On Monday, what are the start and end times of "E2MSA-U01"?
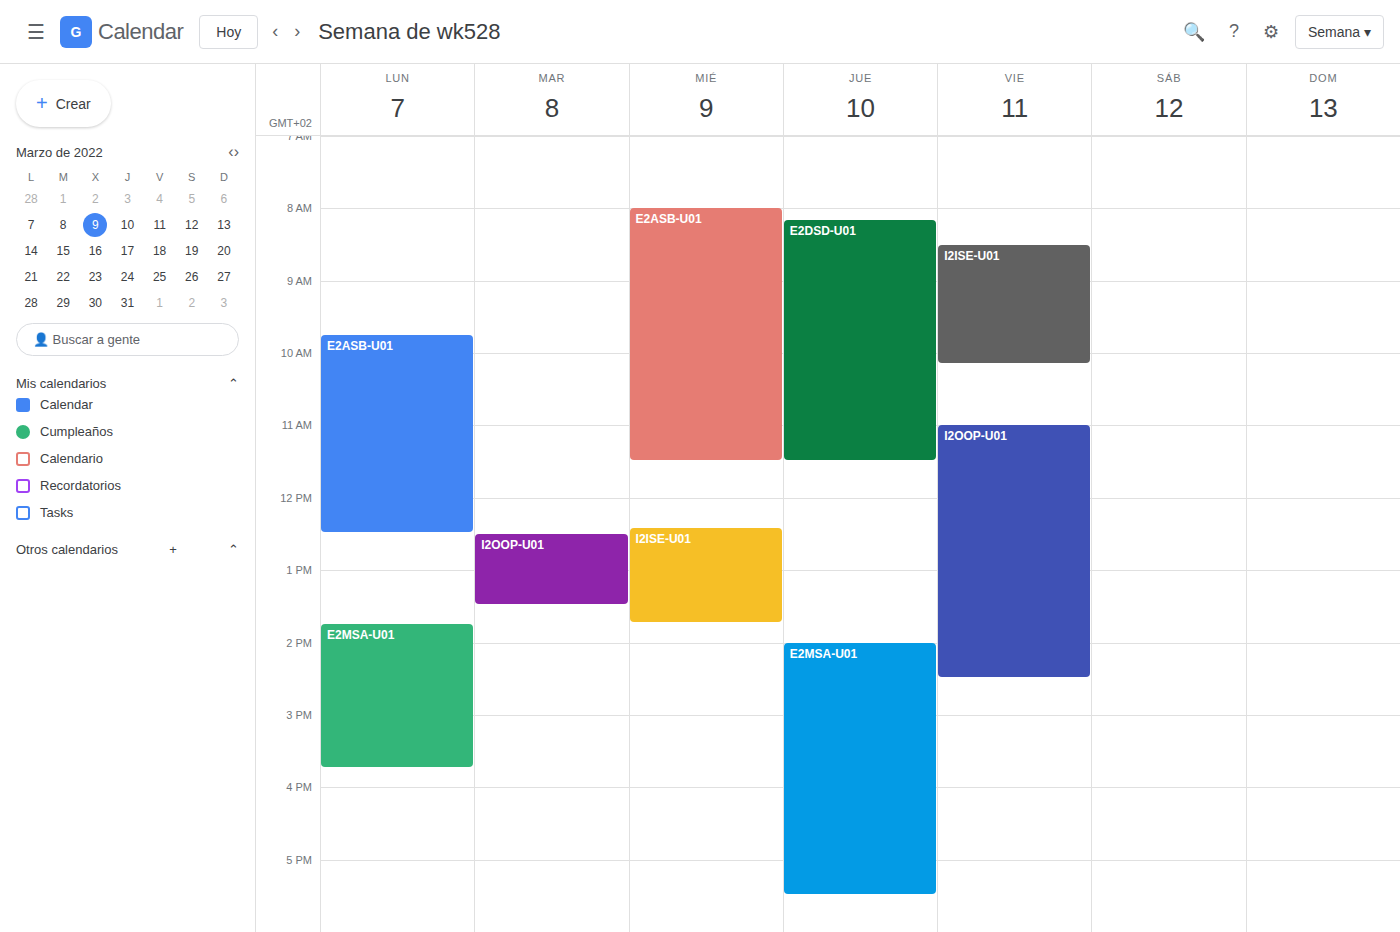
13:45 to 15:45